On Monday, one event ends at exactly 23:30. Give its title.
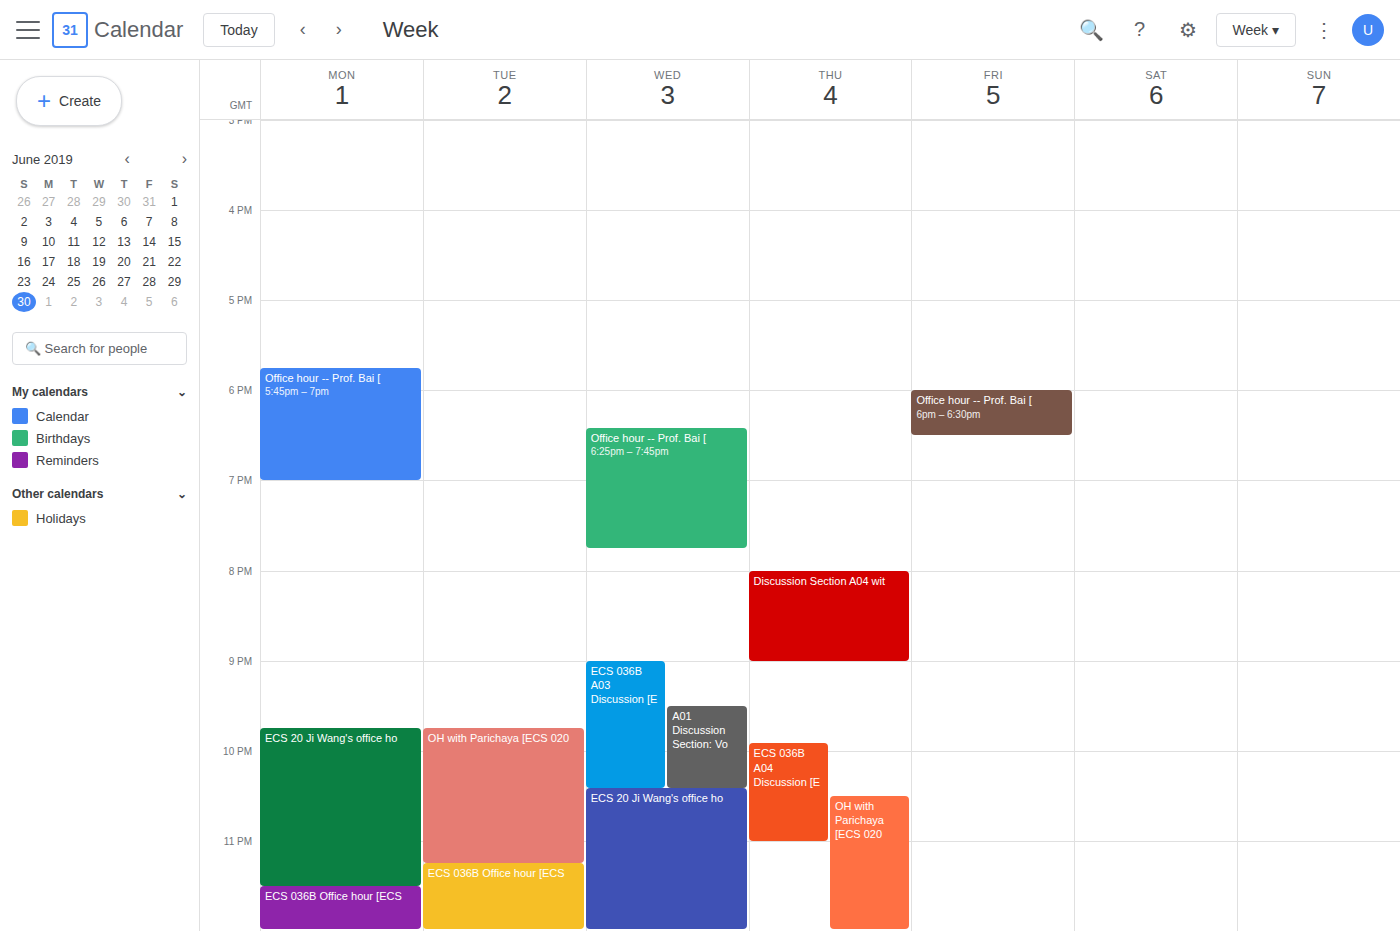
"ECS 20 Ji Wang's office ho"